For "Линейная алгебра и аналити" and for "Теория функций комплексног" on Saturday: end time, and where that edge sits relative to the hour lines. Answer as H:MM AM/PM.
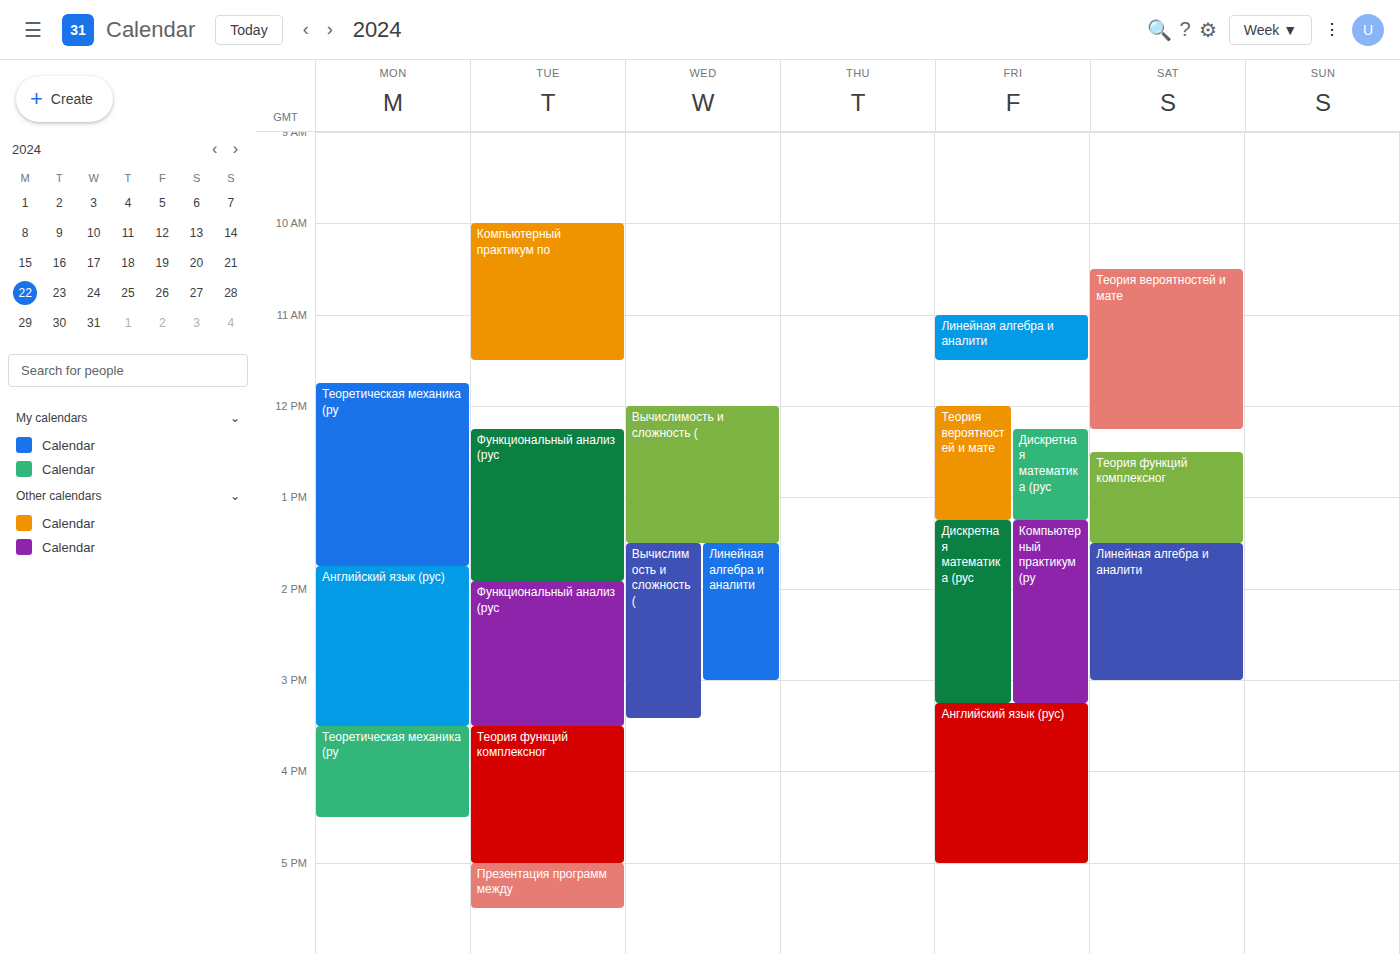
"Линейная алгебра и аналити": 3:00 PM, exactly on the 3 PM line. "Теория функций комплексног": 1:30 PM, halfway between the 1 PM and 2 PM lines.